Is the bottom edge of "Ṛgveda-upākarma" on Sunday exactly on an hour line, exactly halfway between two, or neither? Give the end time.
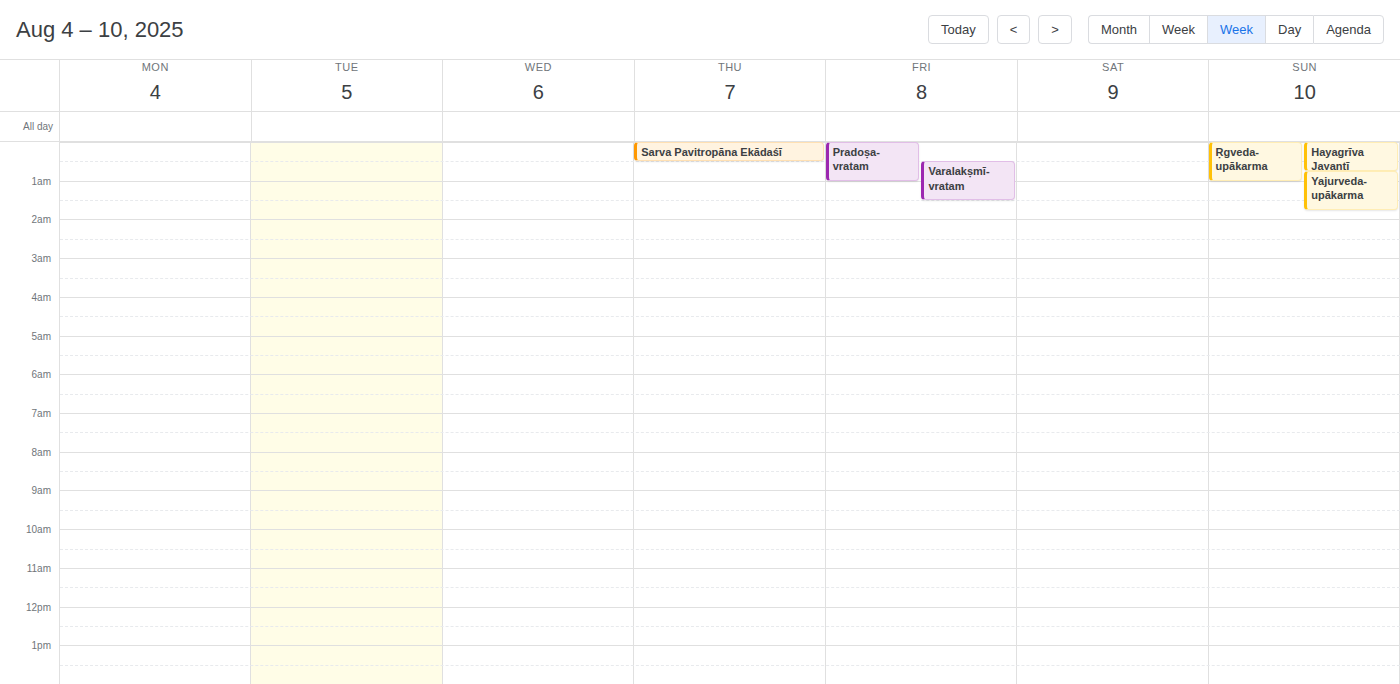
01:00 -- exactly on the 01:00 line.